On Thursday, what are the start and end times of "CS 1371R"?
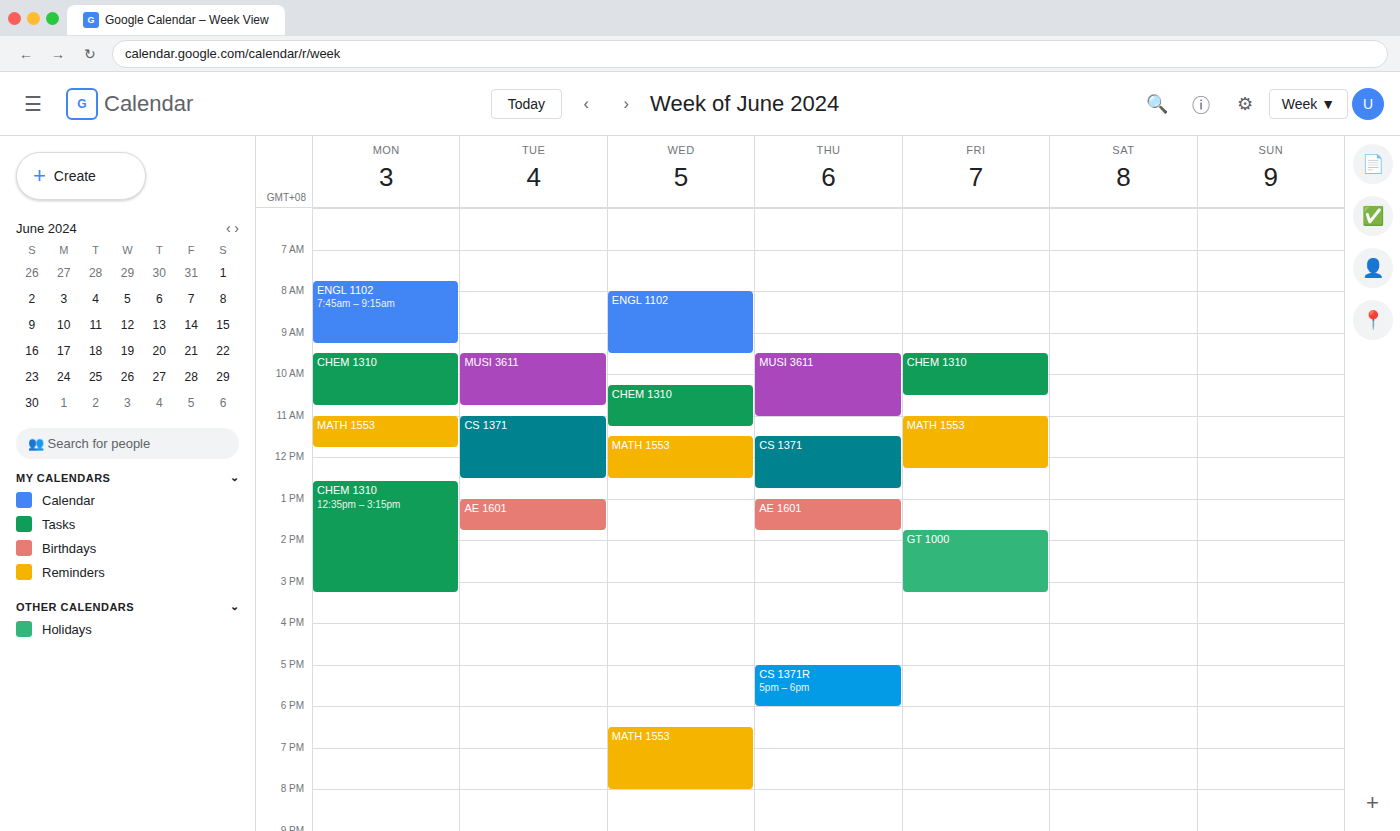
5:00 PM to 6:00 PM